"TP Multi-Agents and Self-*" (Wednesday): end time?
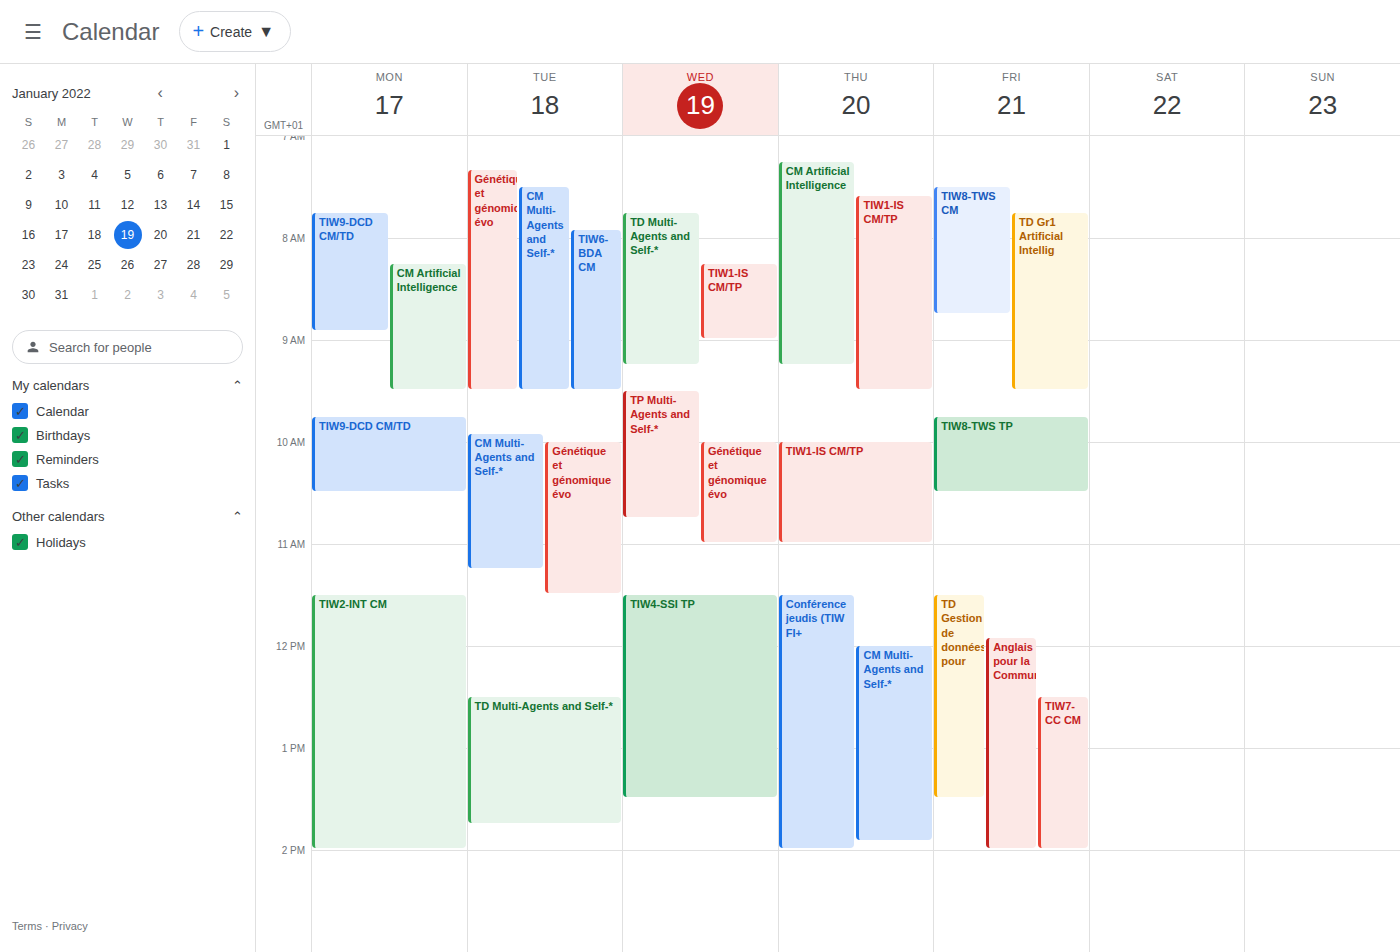
10:45 AM